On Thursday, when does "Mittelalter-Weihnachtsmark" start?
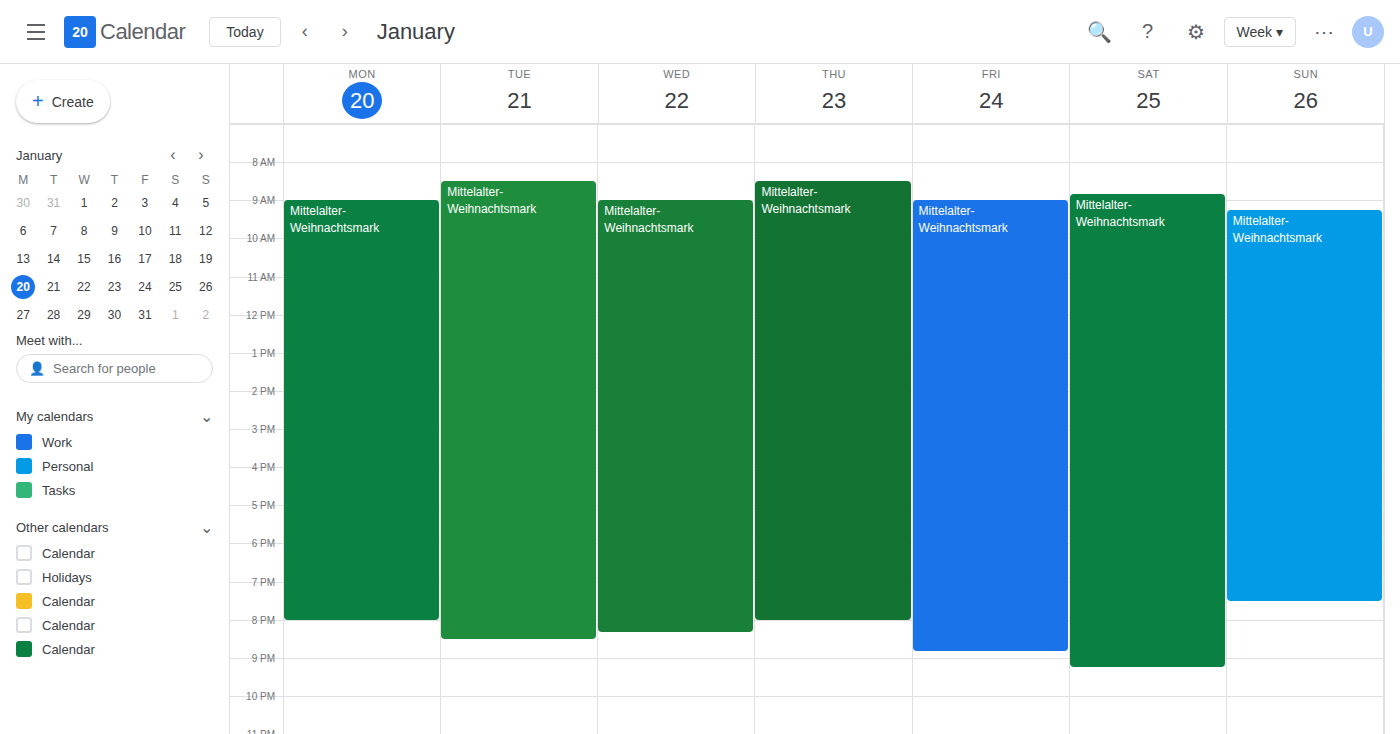
8:30 AM